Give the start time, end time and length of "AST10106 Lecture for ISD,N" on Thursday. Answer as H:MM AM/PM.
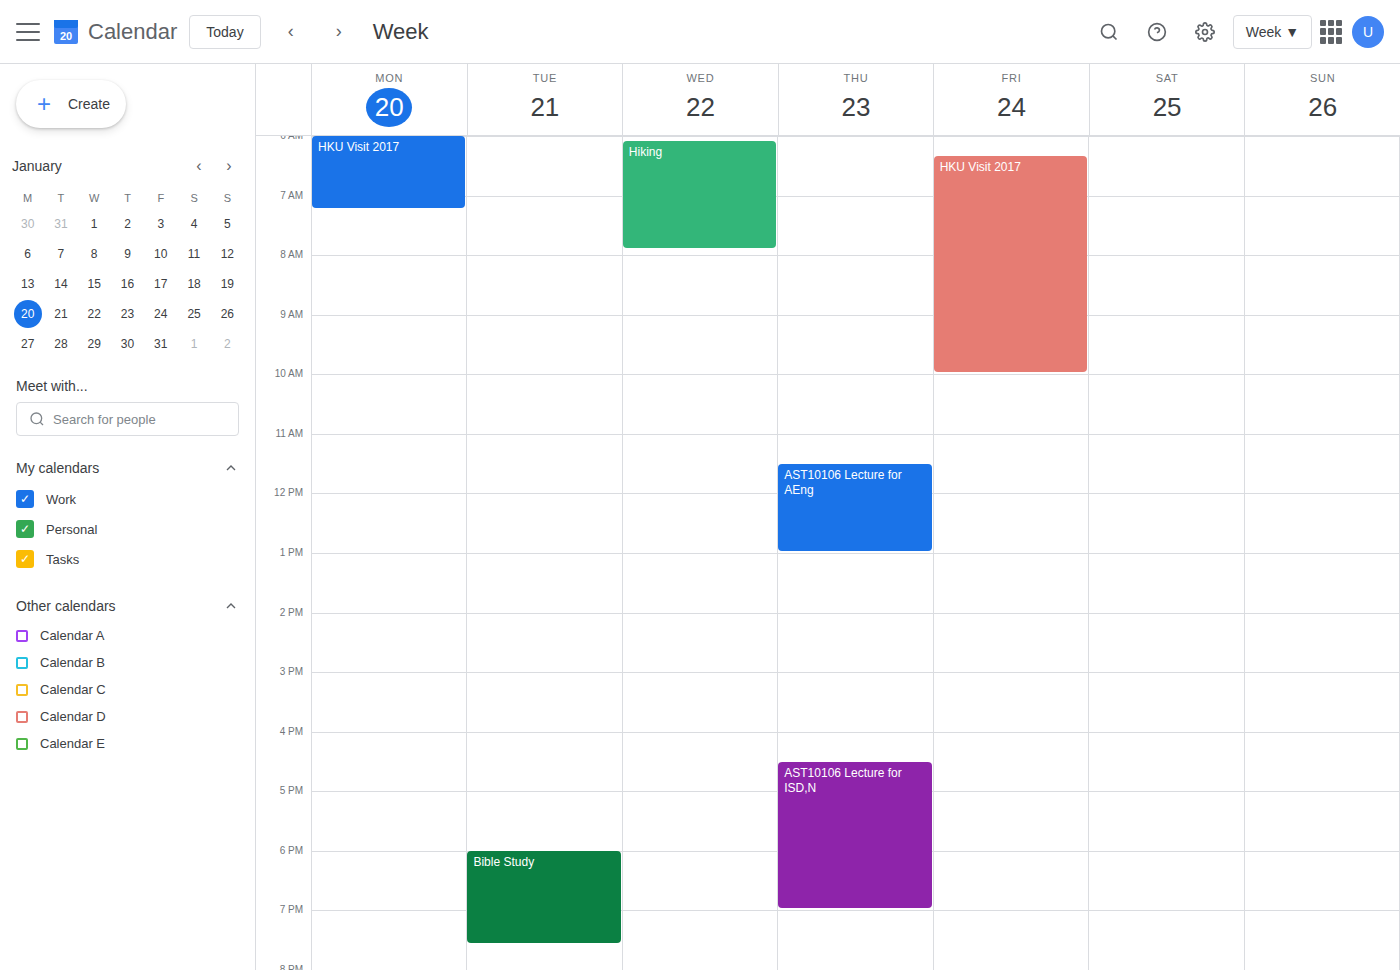
4:30 PM to 7:00 PM, 2 hours 30 minutes